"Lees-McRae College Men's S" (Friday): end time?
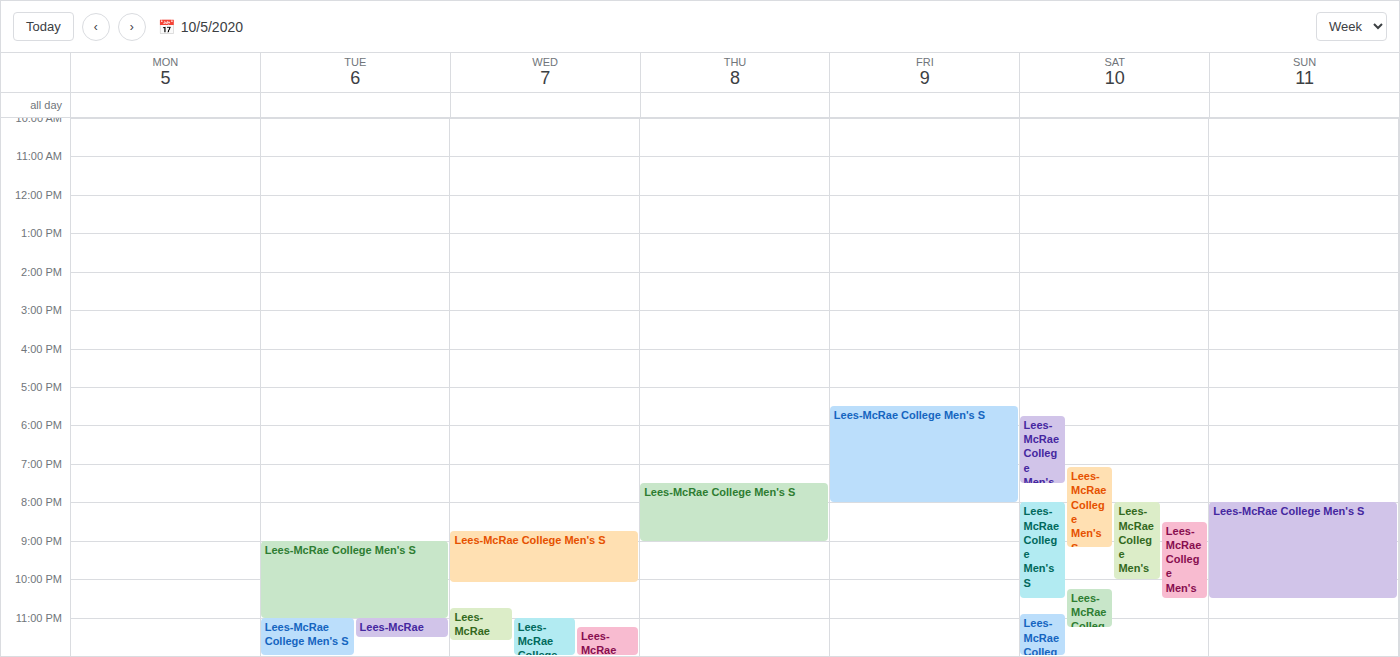
8:00 PM